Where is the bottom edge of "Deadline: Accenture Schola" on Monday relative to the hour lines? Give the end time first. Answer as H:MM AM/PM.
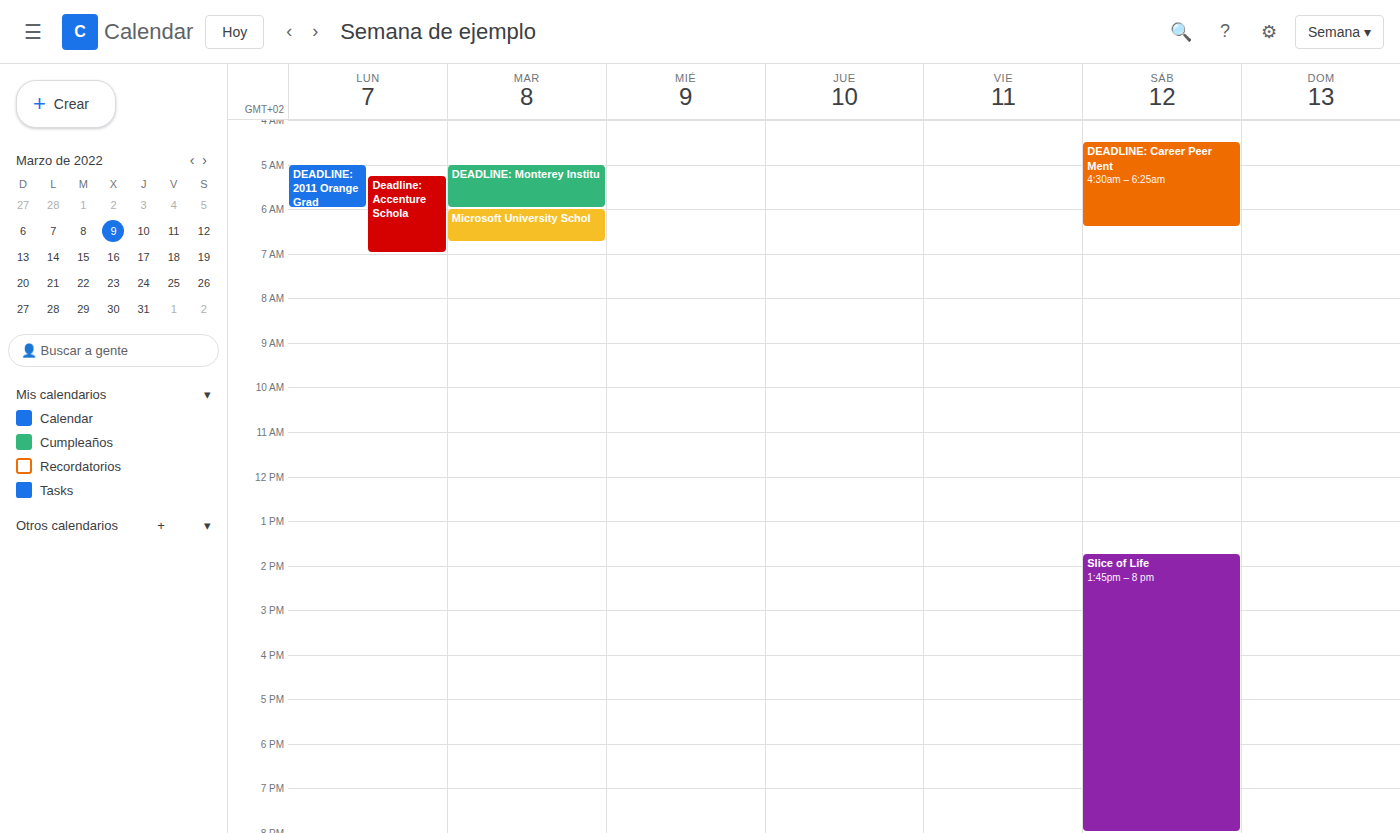
7:00 AM -- exactly on the 7 AM line.